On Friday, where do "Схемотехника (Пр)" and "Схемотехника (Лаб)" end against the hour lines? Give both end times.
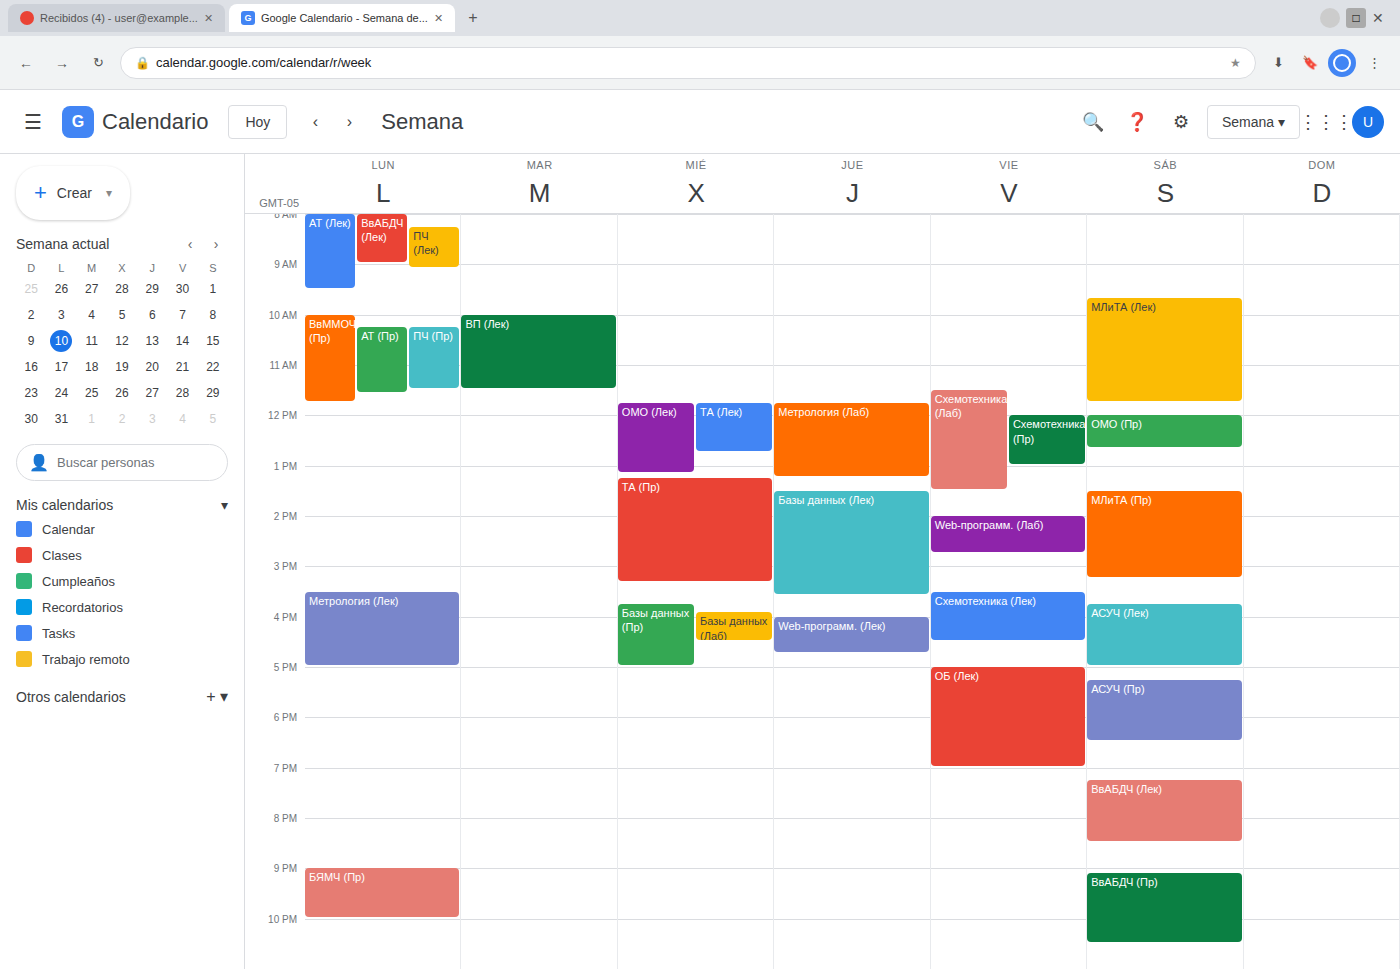
"Схемотехника (Пр)": 1:00 PM, exactly on the 1 PM line. "Схемотехника (Лаб)": 1:30 PM, halfway between the 1 PM and 2 PM lines.